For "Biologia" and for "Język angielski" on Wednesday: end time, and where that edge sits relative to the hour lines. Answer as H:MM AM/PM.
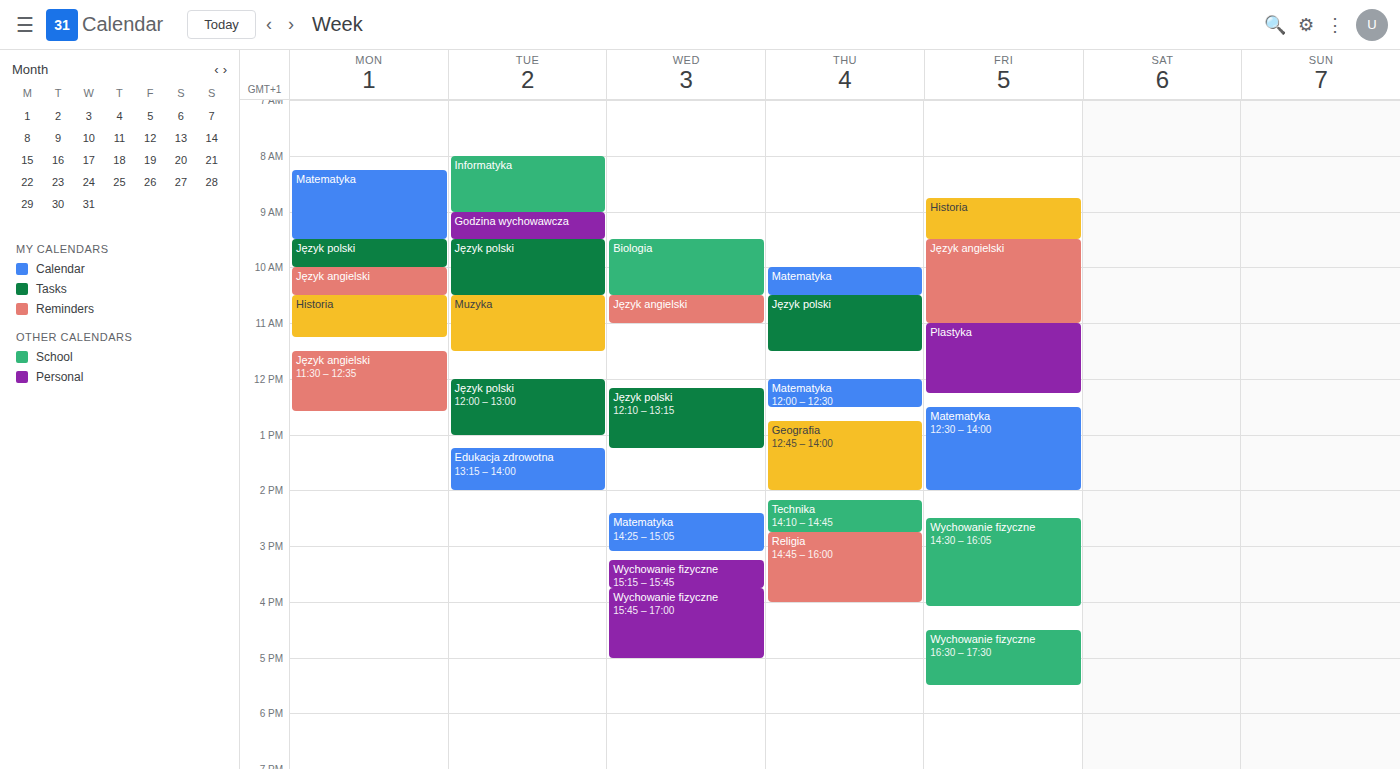
"Biologia": 10:30 AM, halfway between the 10 AM and 11 AM lines. "Język angielski": 11:00 AM, exactly on the 11 AM line.